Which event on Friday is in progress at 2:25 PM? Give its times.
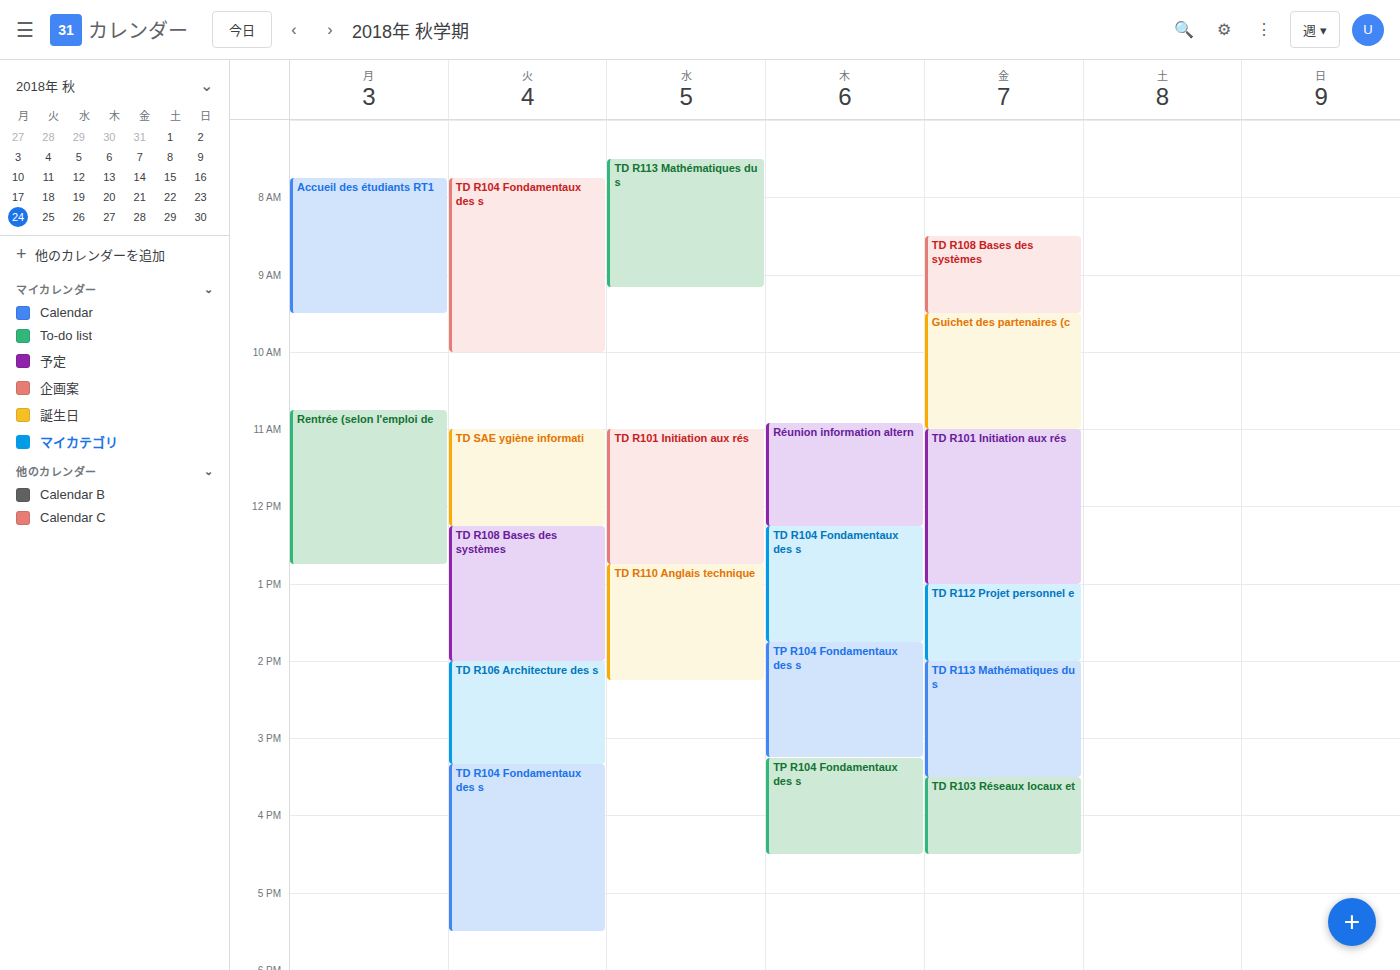
"TD R113 Mathématiques du s", 2:00 PM to 3:30 PM